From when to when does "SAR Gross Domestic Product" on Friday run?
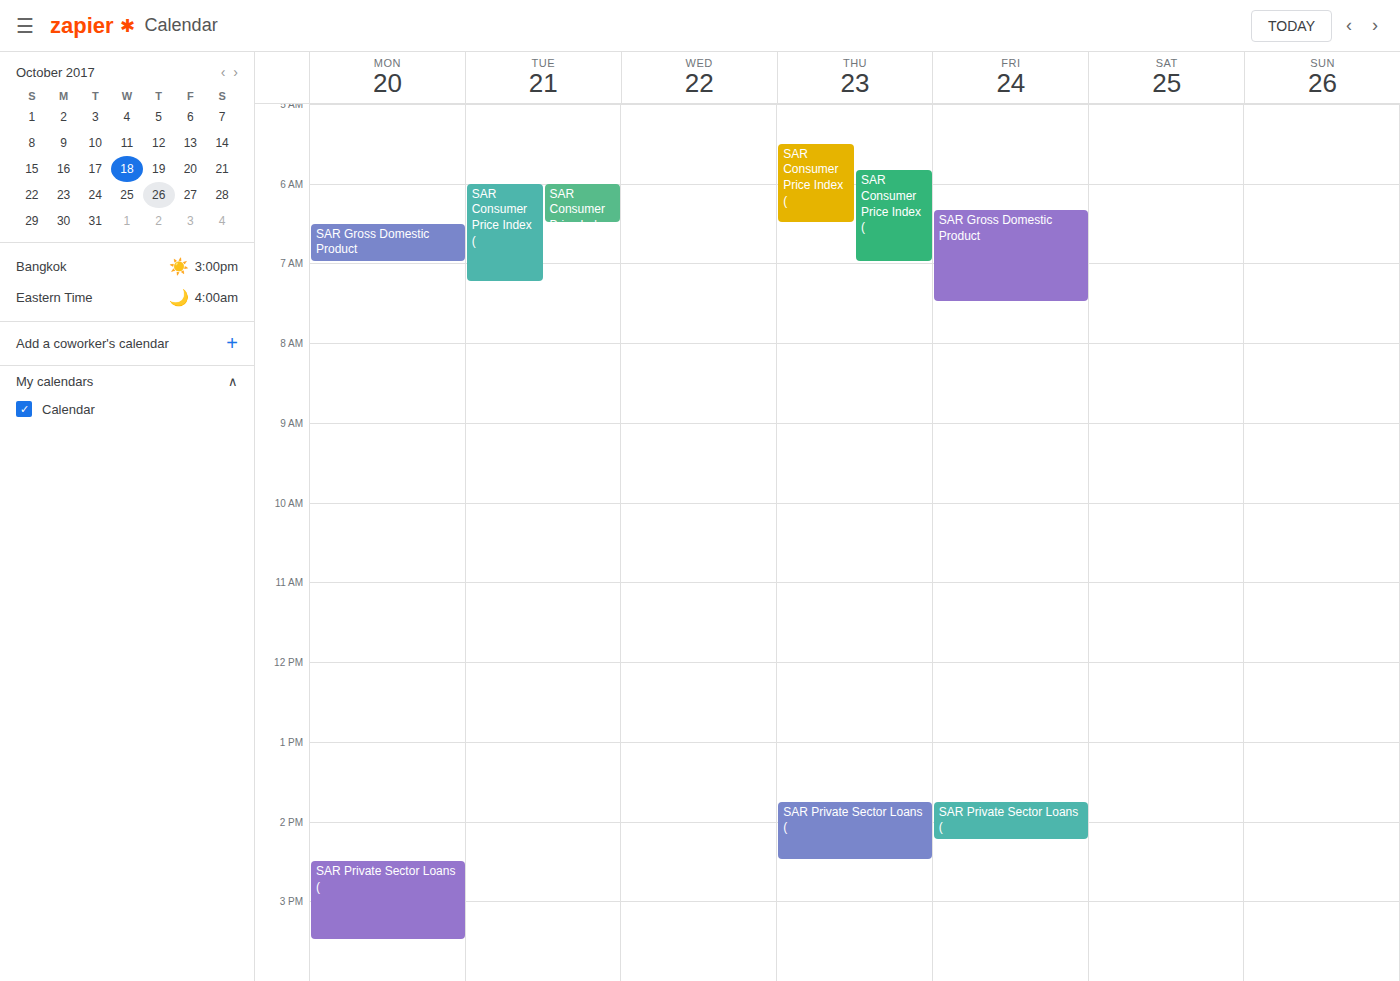
06:20 to 07:30